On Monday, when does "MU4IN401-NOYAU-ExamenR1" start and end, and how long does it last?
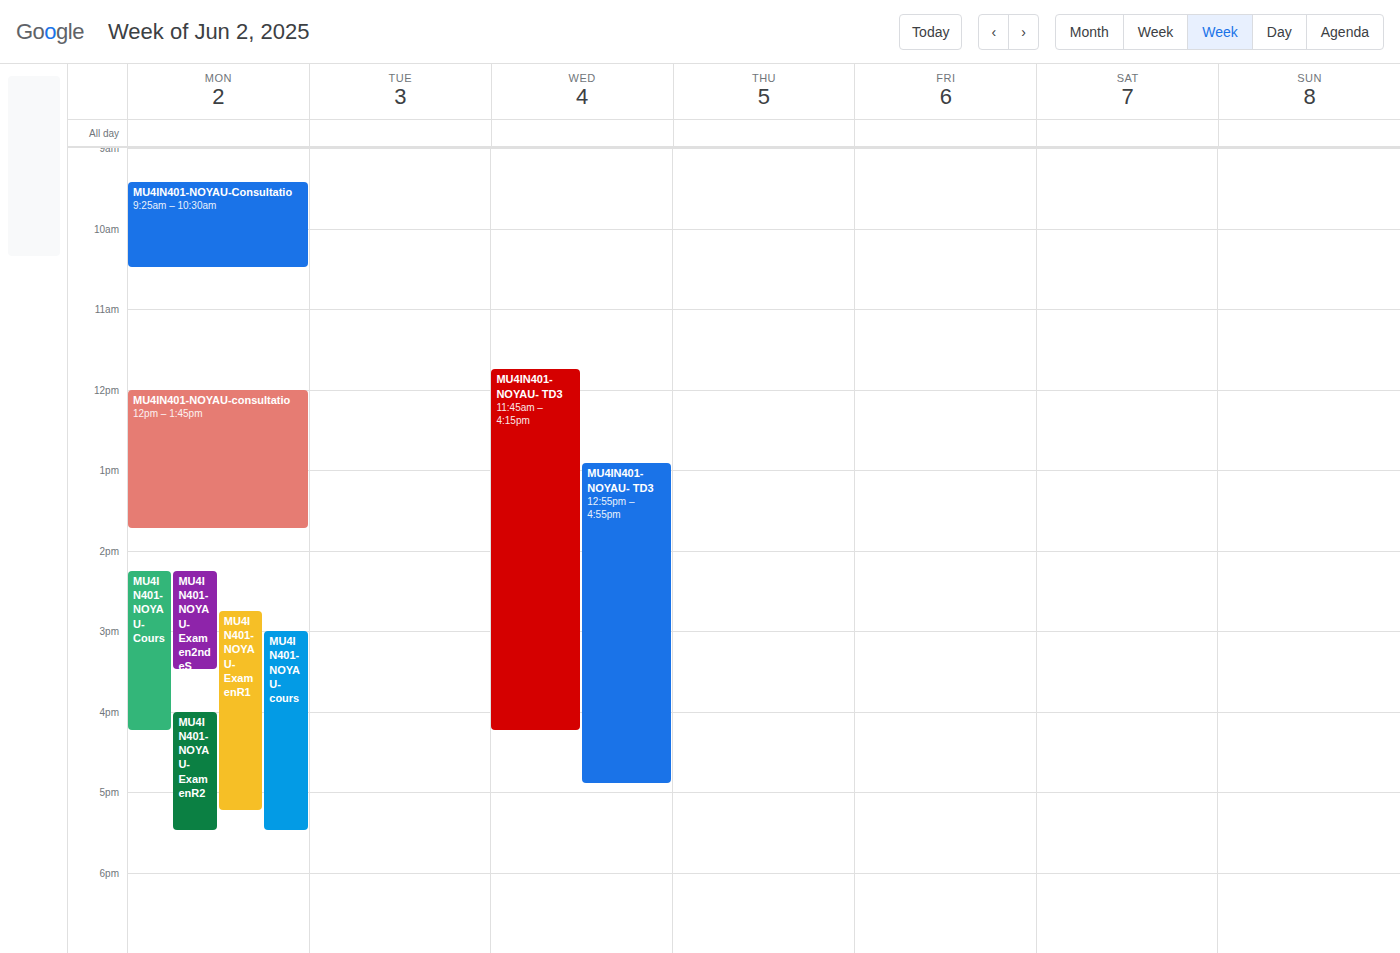
2:45 PM to 5:15 PM, 2 hours 30 minutes